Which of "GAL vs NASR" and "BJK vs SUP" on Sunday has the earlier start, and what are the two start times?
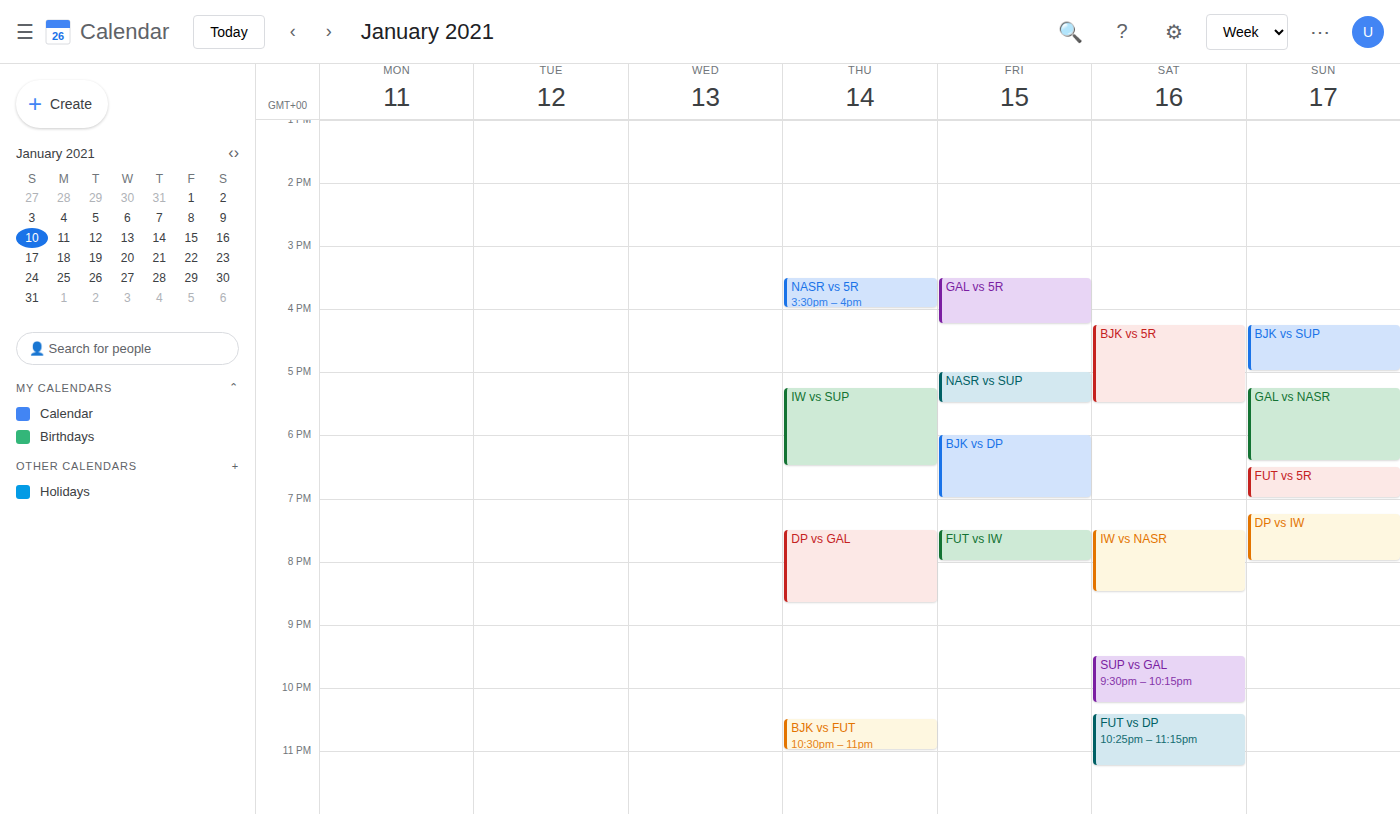
"BJK vs SUP" 4:15 PM; "GAL vs NASR" 5:15 PM.